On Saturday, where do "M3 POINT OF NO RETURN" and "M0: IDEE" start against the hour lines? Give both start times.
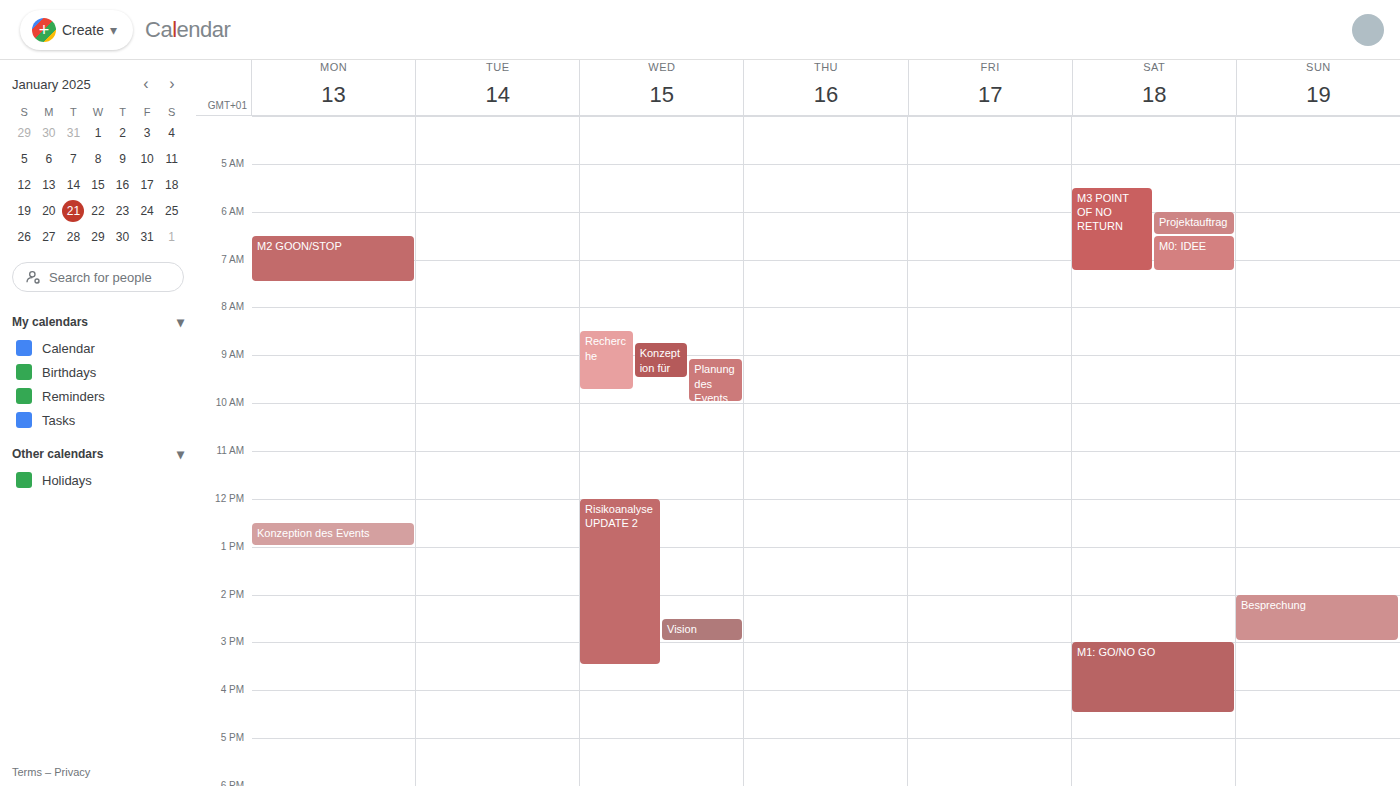
"M3 POINT OF NO RETURN": 5:30 AM, halfway between the 5 AM and 6 AM lines. "M0: IDEE": 6:30 AM, halfway between the 6 AM and 7 AM lines.